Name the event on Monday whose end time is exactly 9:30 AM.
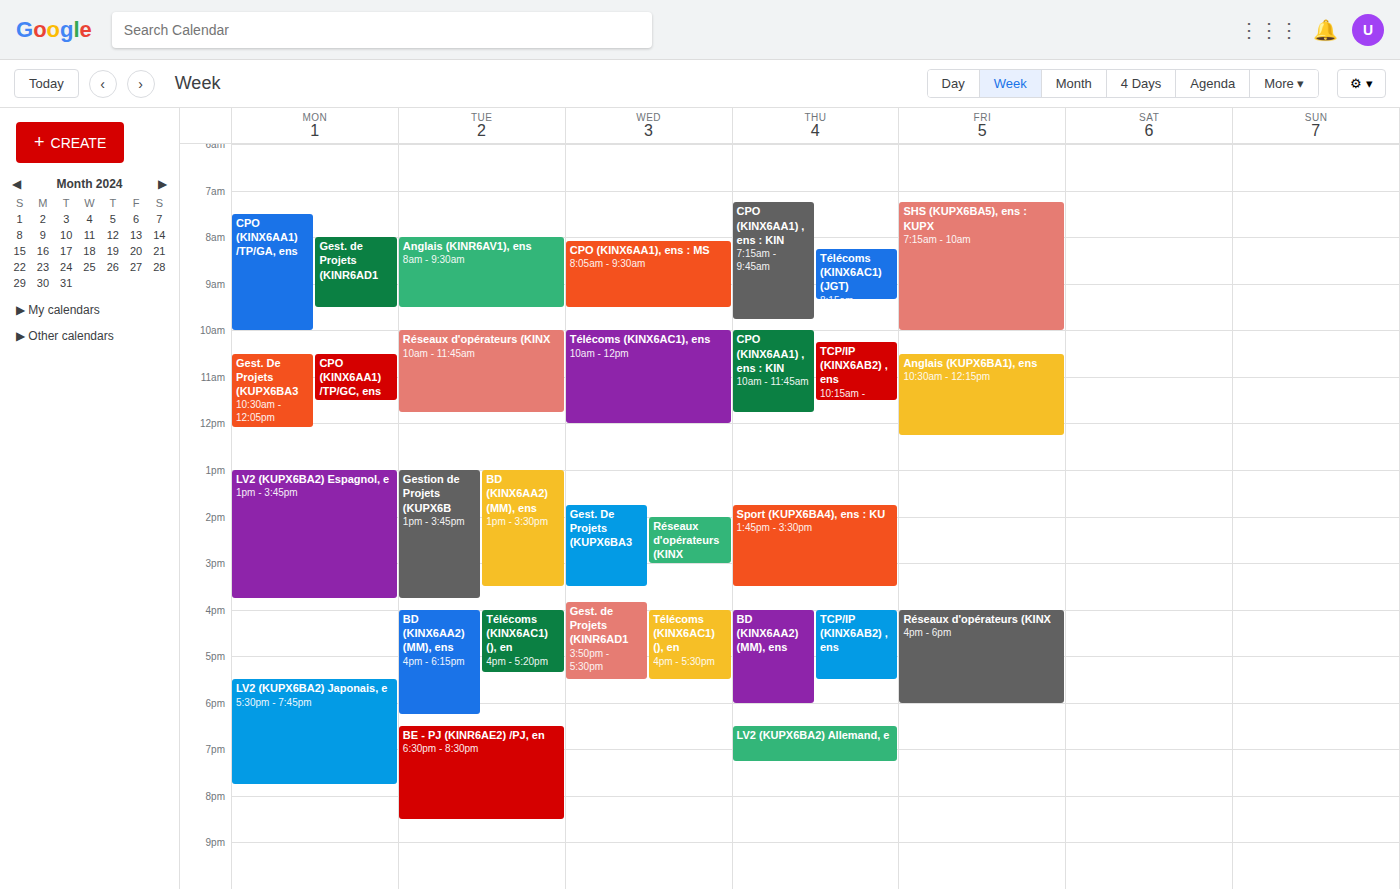
"Gest. de Projets (KINR6AD1"